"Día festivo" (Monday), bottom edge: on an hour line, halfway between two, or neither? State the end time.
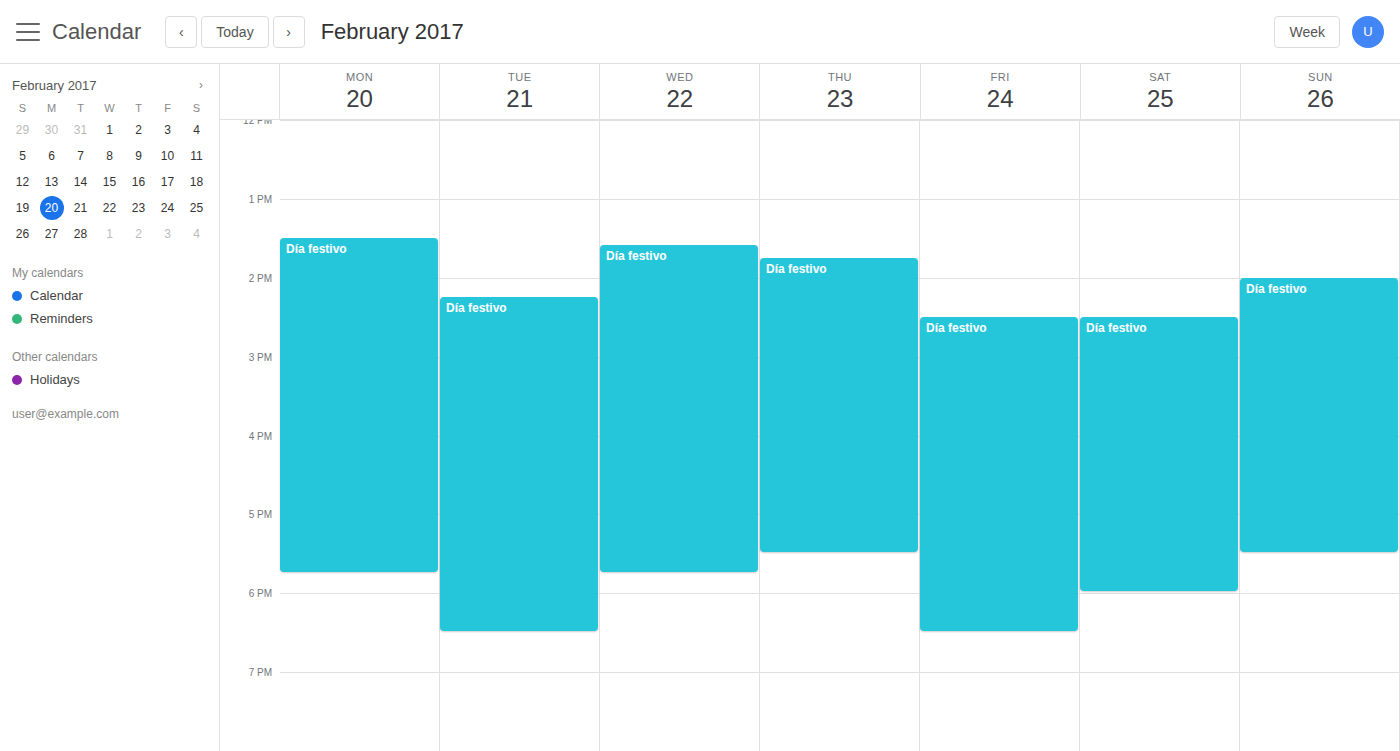
17:45 -- neither: three quarters of the way from the 17:00 line to the 18:00 line.